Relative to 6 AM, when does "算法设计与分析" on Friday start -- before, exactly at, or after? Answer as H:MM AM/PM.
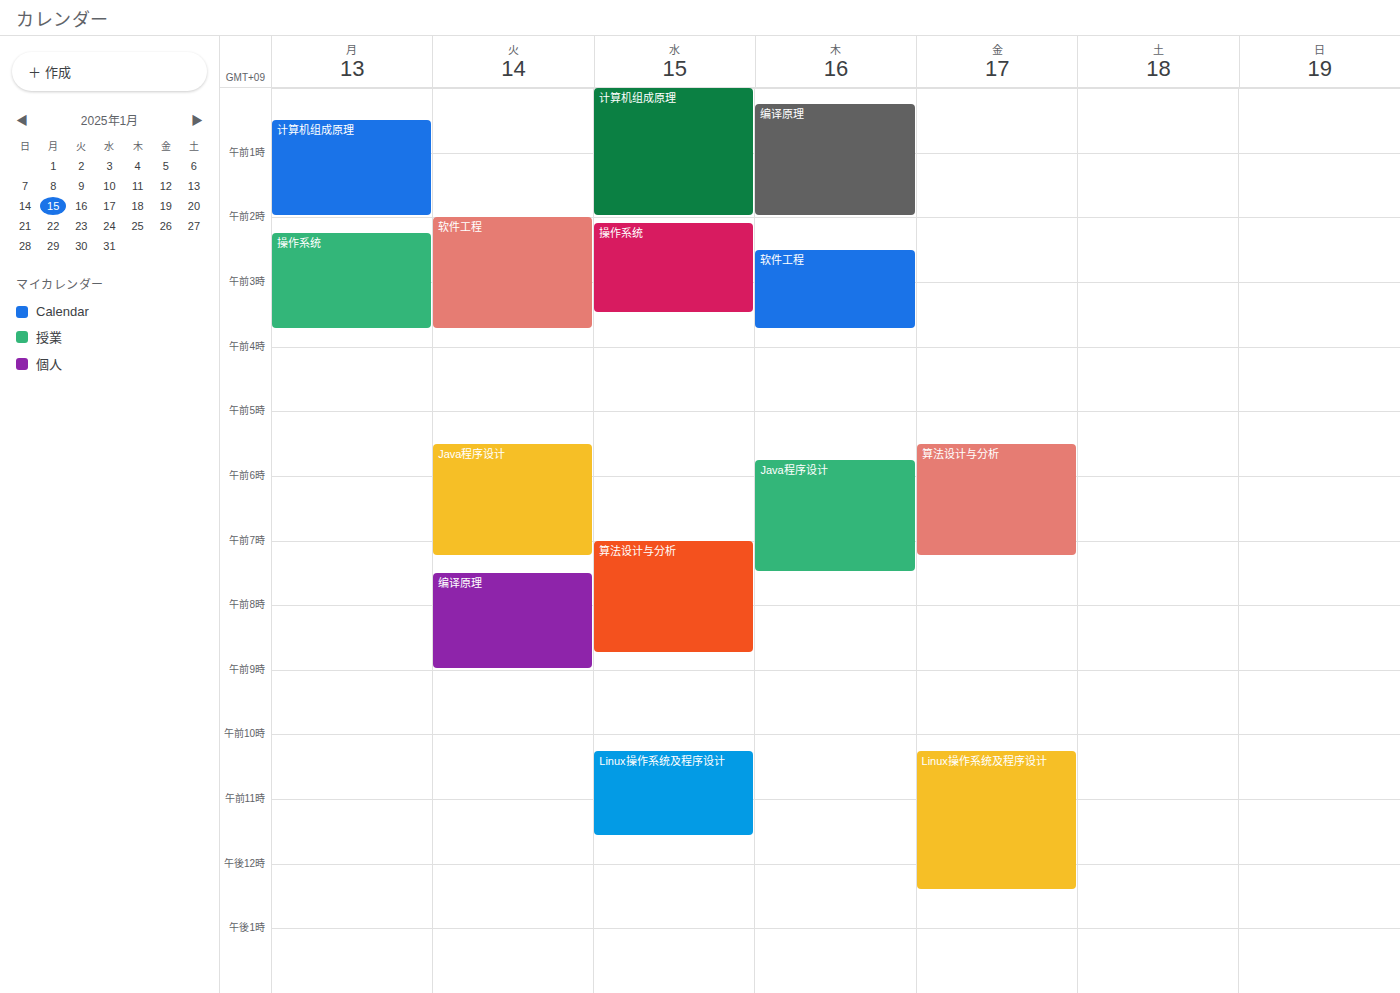
5:30 AM -- before 6 AM, 30 minutes above the 6 AM line.